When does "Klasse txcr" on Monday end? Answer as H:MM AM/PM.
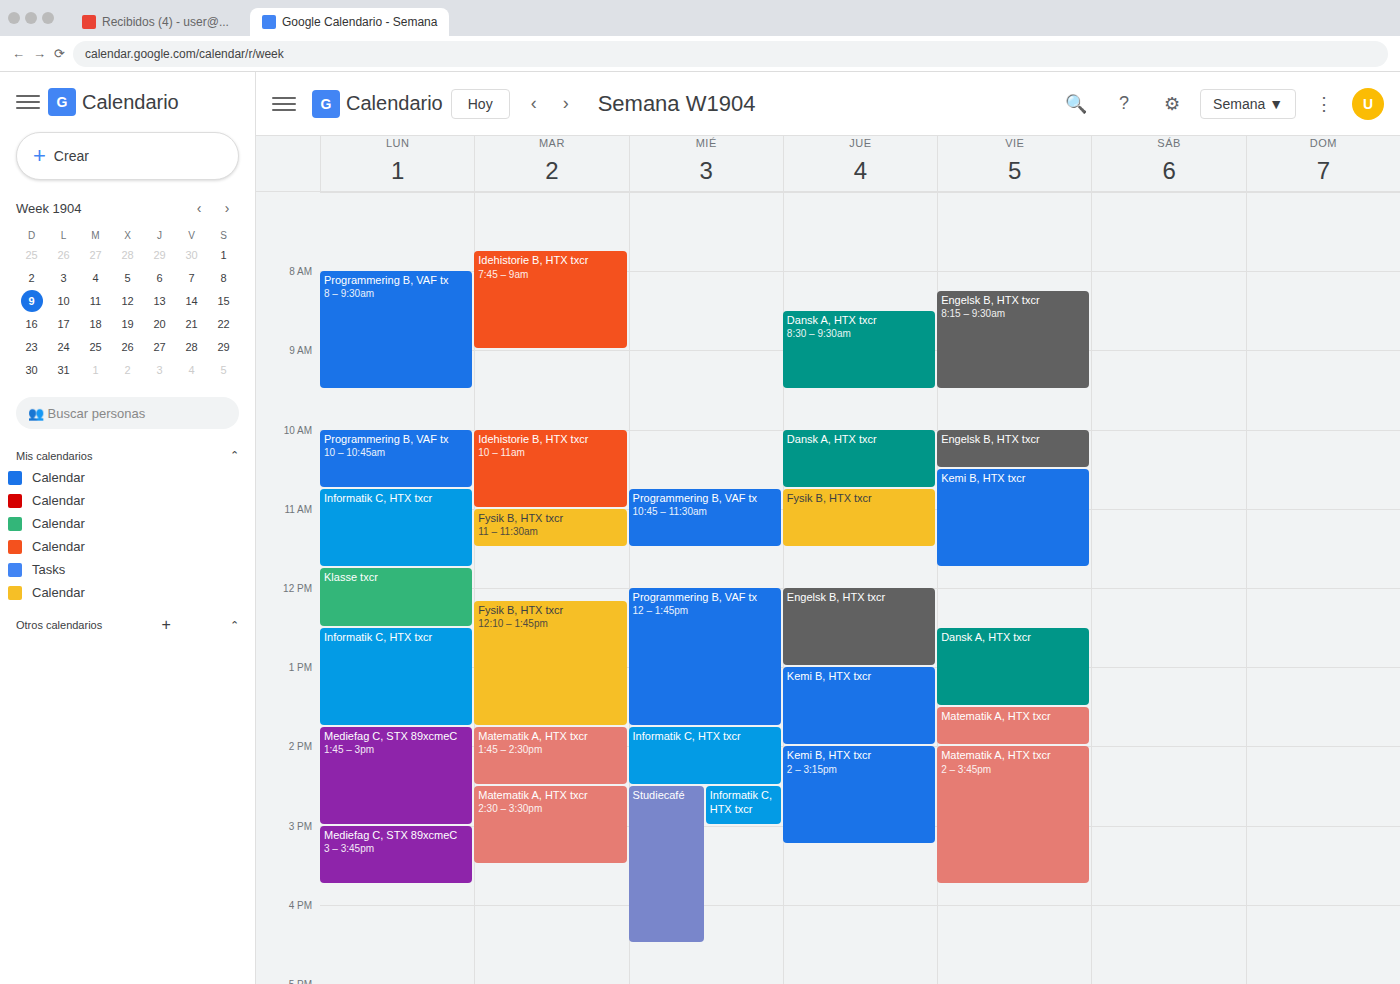
12:30 PM